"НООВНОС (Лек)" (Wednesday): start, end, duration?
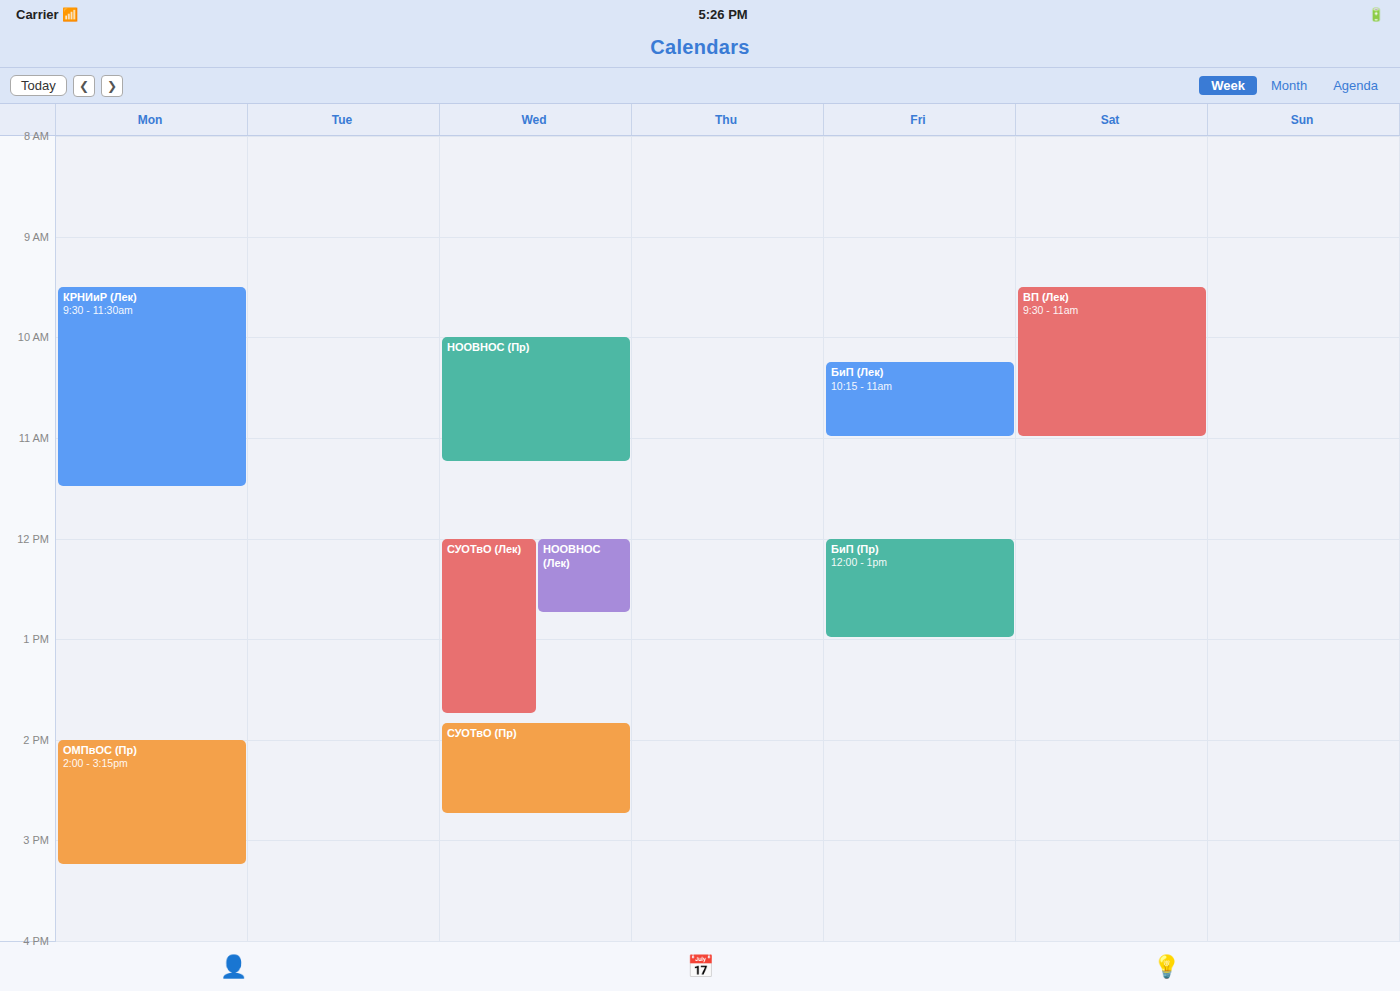
12:00 PM to 12:45 PM, 45 minutes